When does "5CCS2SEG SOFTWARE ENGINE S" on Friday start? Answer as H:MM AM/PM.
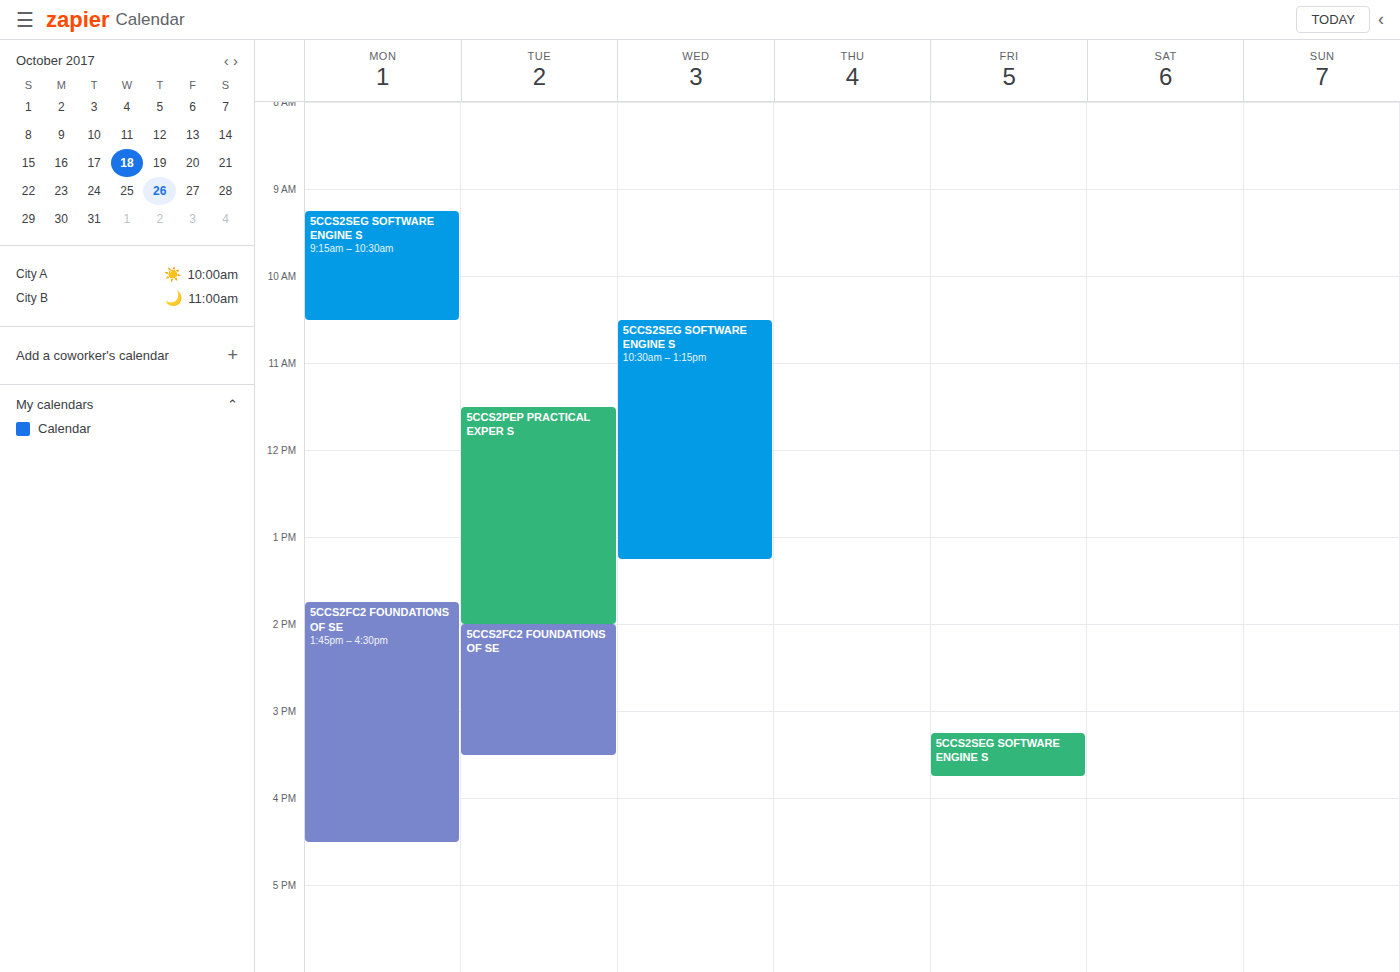
3:15 PM